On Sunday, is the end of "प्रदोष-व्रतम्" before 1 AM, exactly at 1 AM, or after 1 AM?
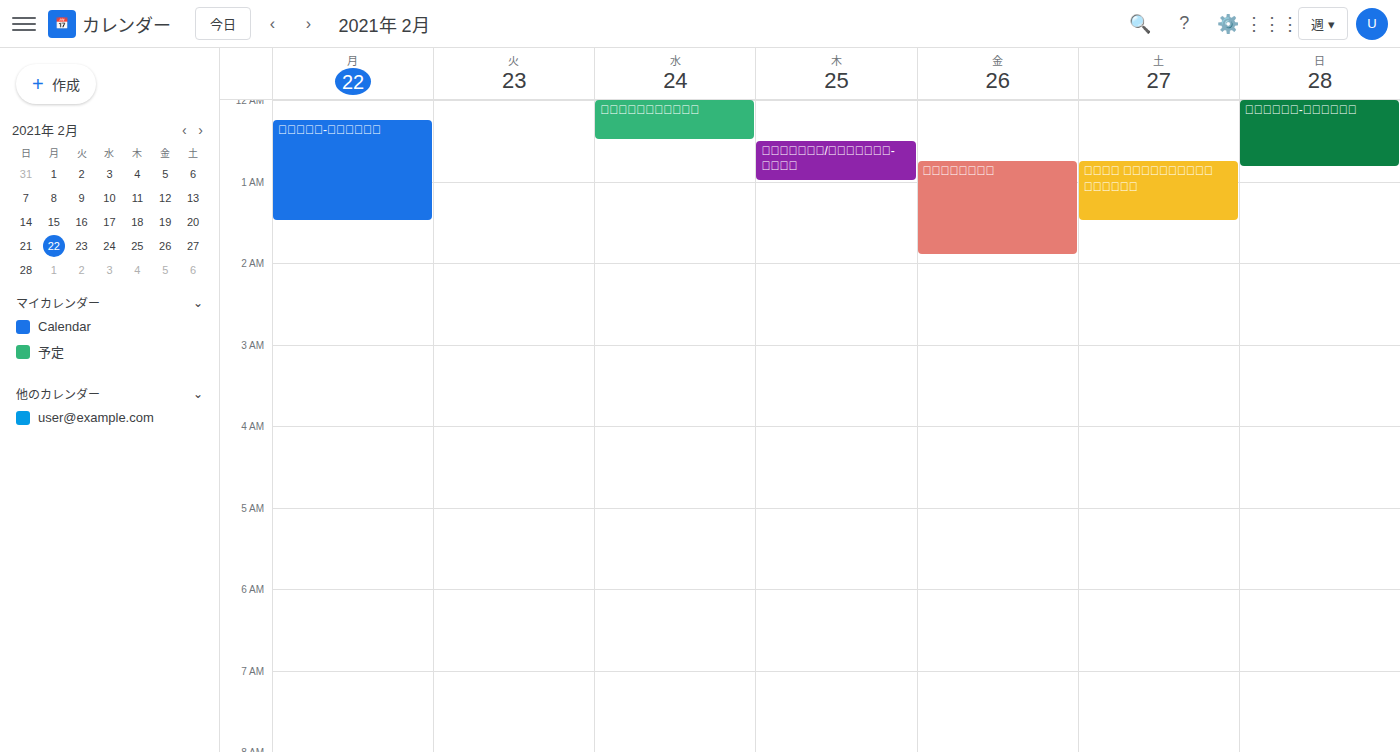
12:50 AM -- before 1 AM, 10 minutes above the 1 AM line.